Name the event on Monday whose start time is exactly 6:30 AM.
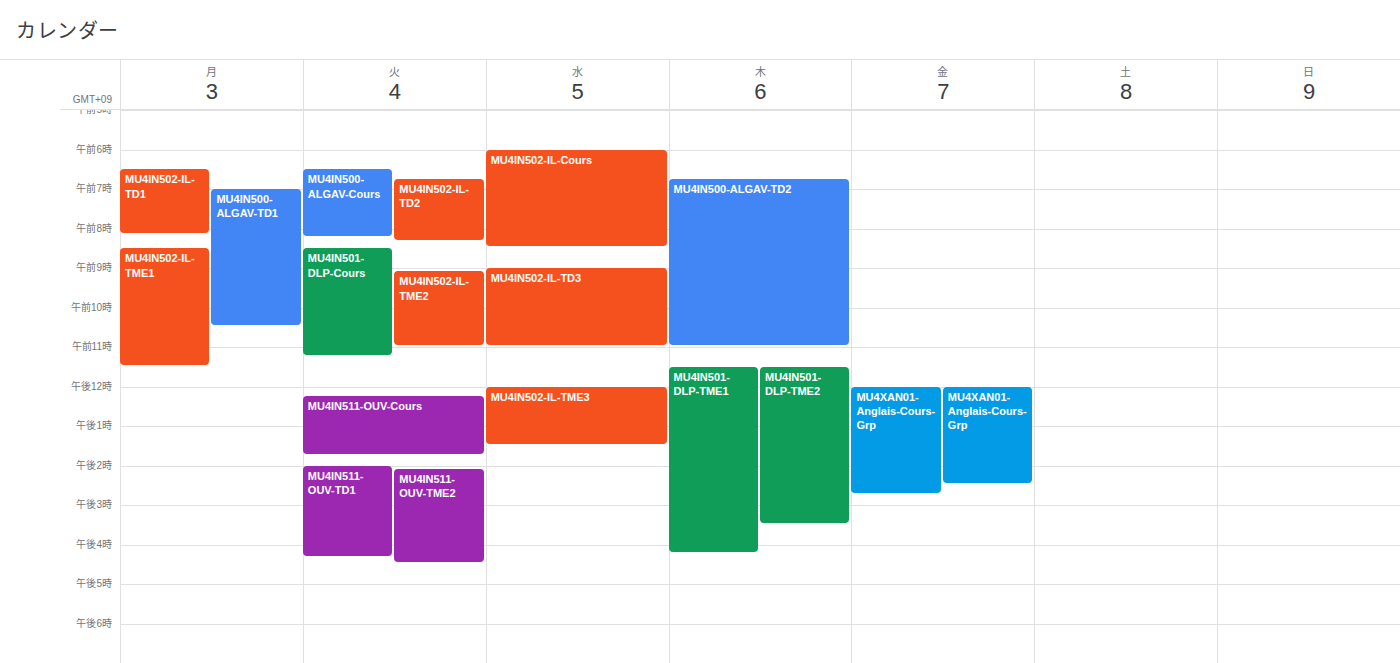
"MU4IN502-IL-TD1"